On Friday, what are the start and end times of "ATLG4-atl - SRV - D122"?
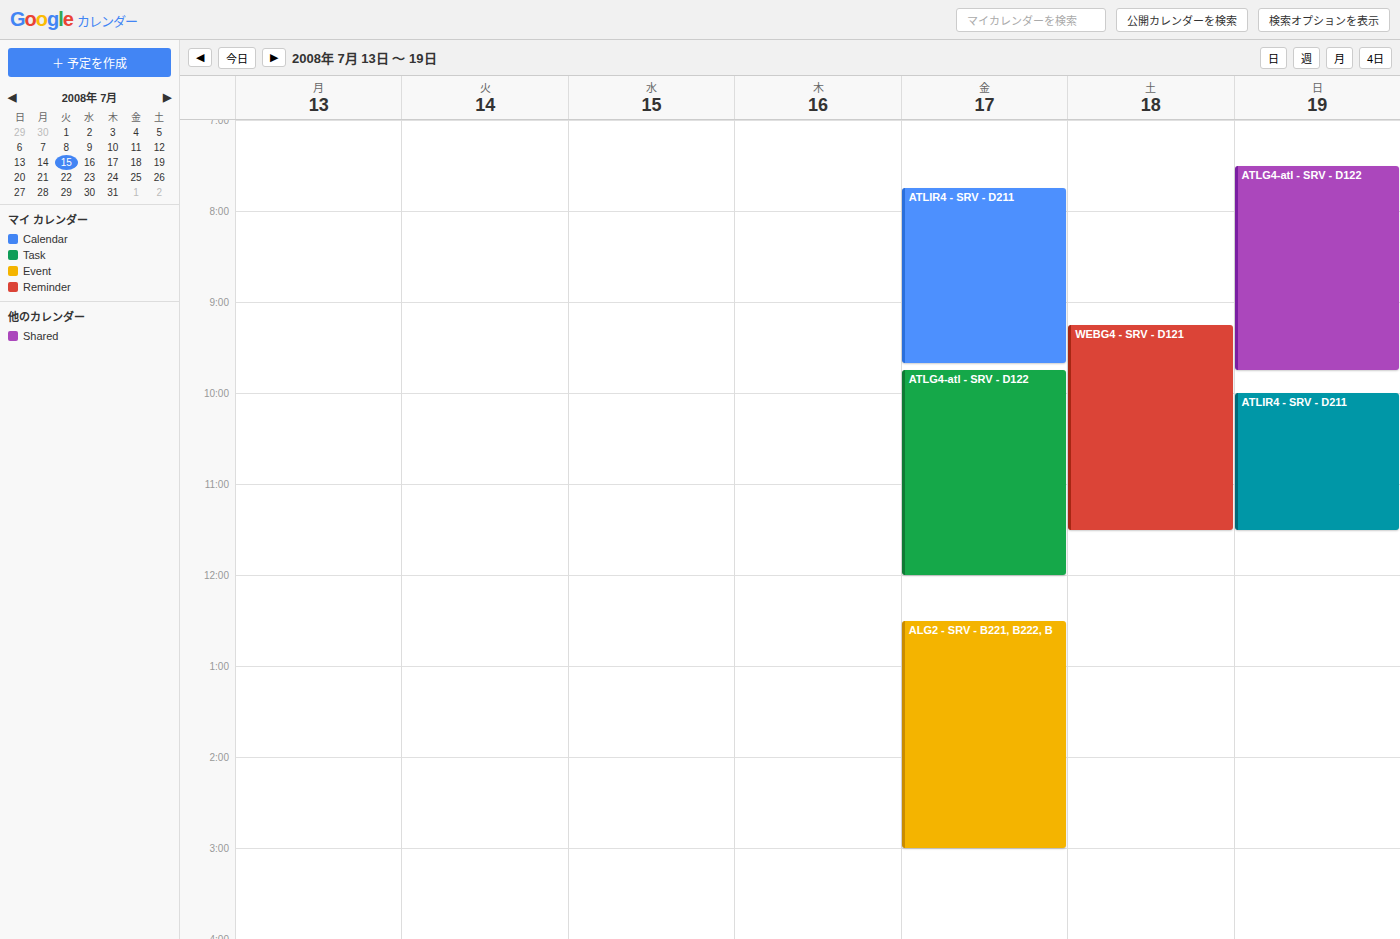
9:45 AM to 12:00 PM